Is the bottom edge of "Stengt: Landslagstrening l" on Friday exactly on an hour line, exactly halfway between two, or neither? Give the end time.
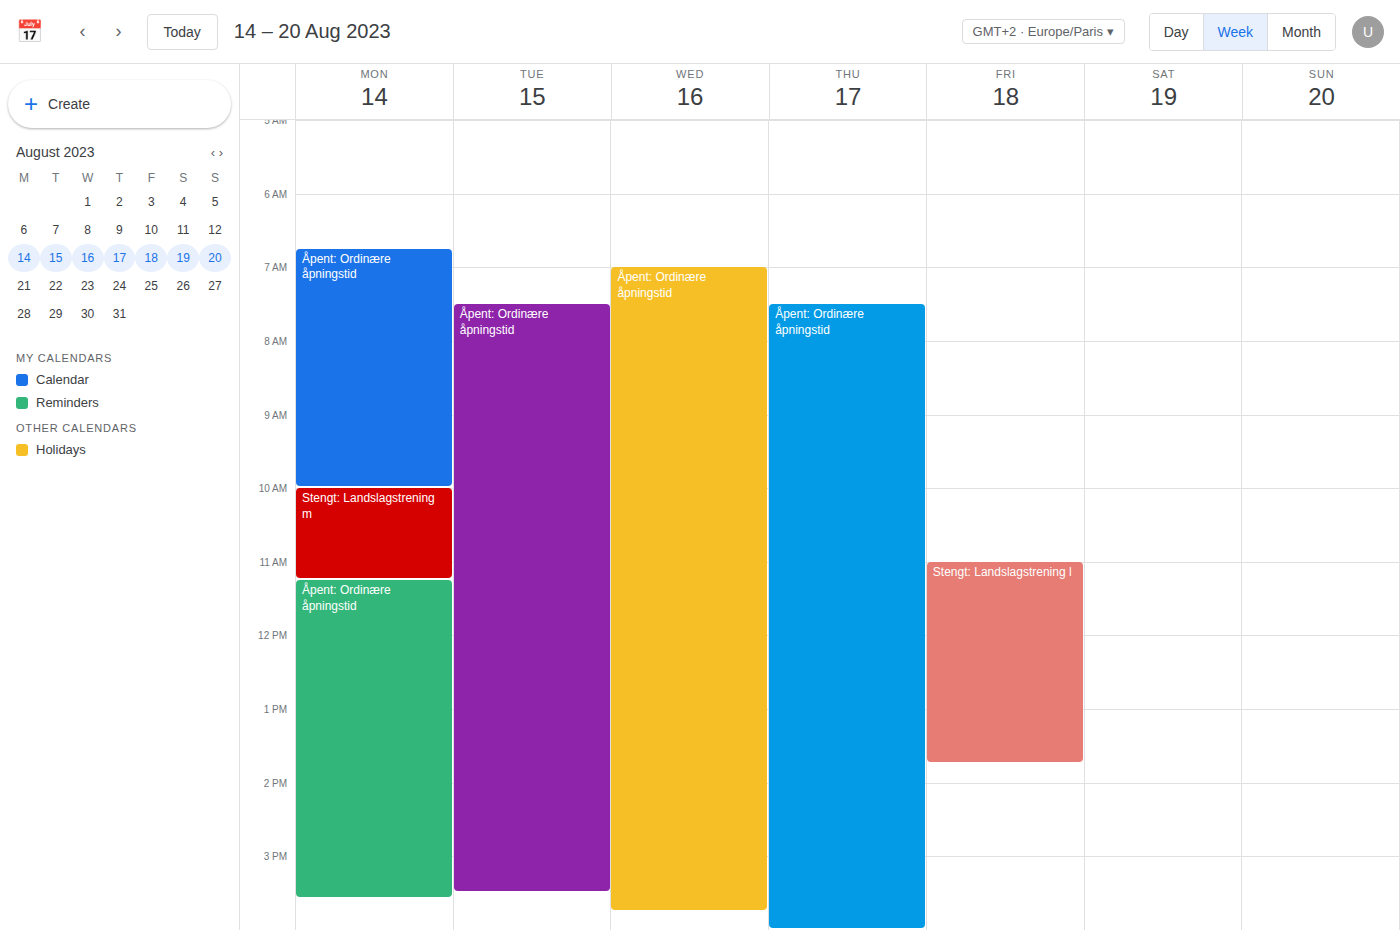
1:45 PM -- neither: three quarters of the way from the 1 PM line to the 2 PM line.